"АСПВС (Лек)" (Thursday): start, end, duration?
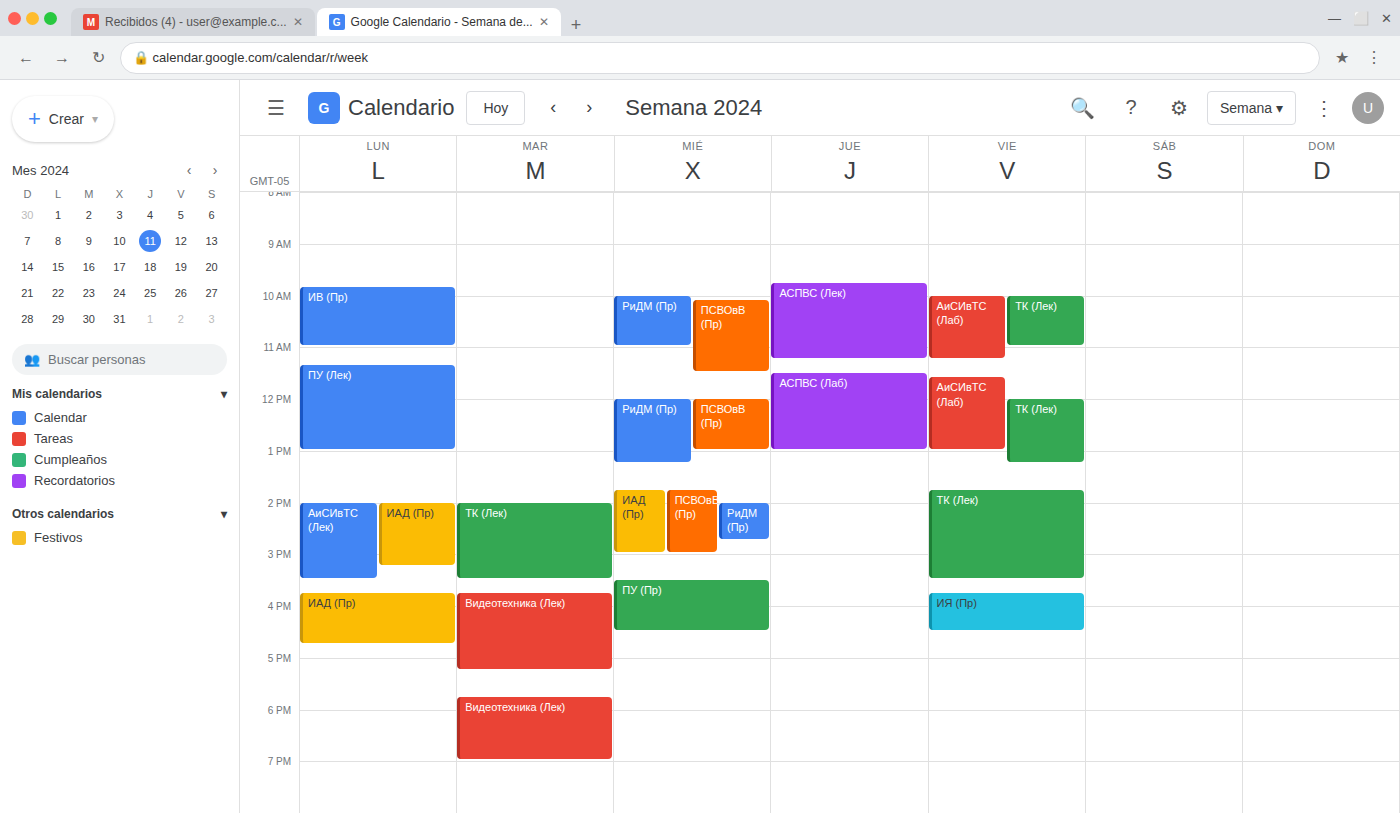
09:45 to 11:15, 1 hour 30 minutes